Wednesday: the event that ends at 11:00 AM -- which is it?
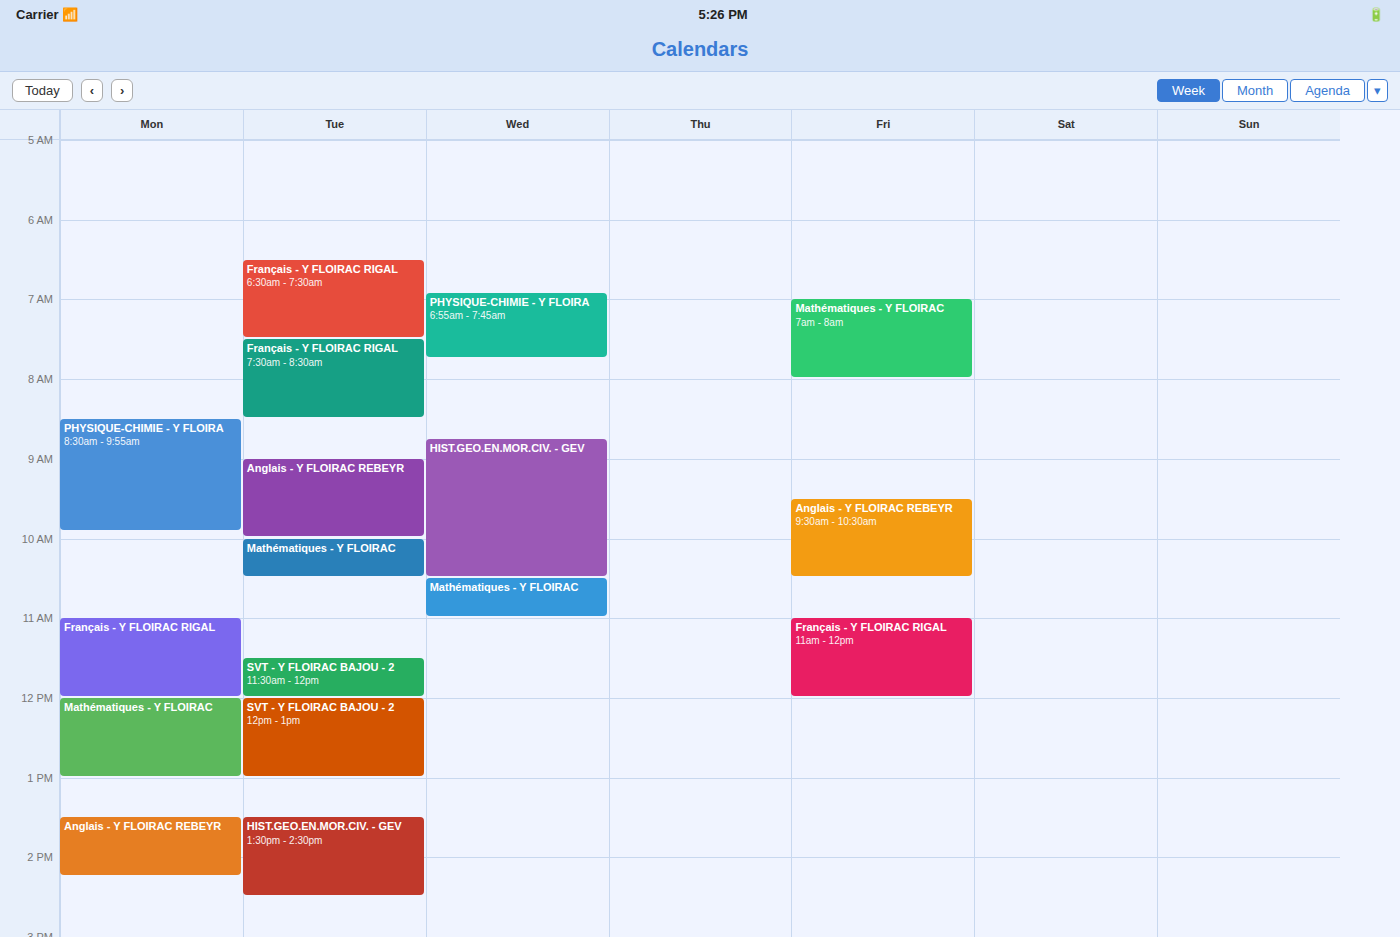
"Mathématiques - Y FLOIRAC"